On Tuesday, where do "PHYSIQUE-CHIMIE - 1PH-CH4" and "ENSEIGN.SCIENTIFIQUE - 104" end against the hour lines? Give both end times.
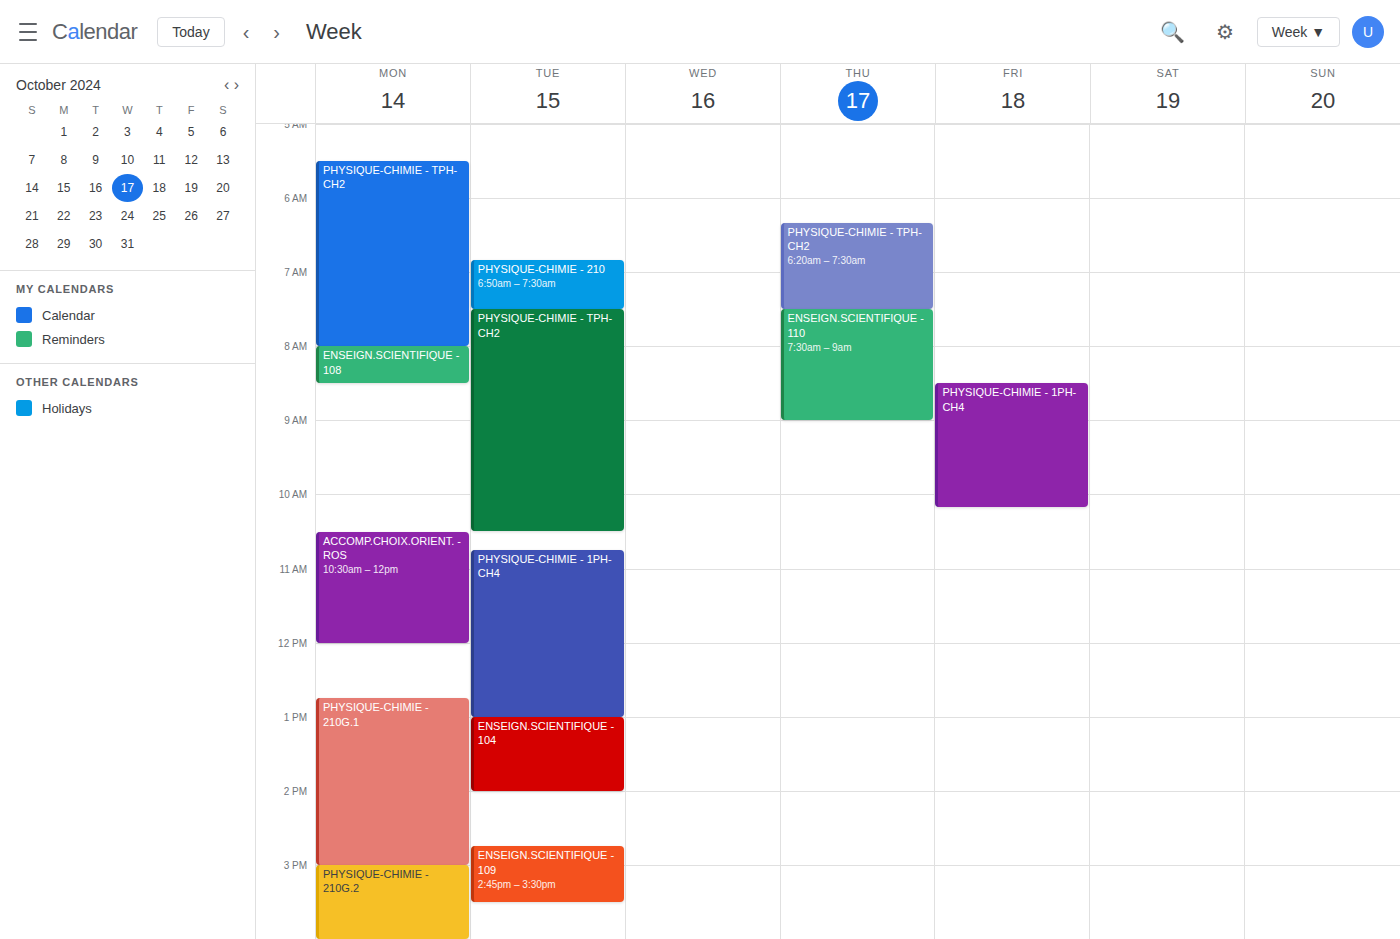
"PHYSIQUE-CHIMIE - 1PH-CH4": 1:00 PM, exactly on the 1 PM line. "ENSEIGN.SCIENTIFIQUE - 104": 2:00 PM, exactly on the 2 PM line.